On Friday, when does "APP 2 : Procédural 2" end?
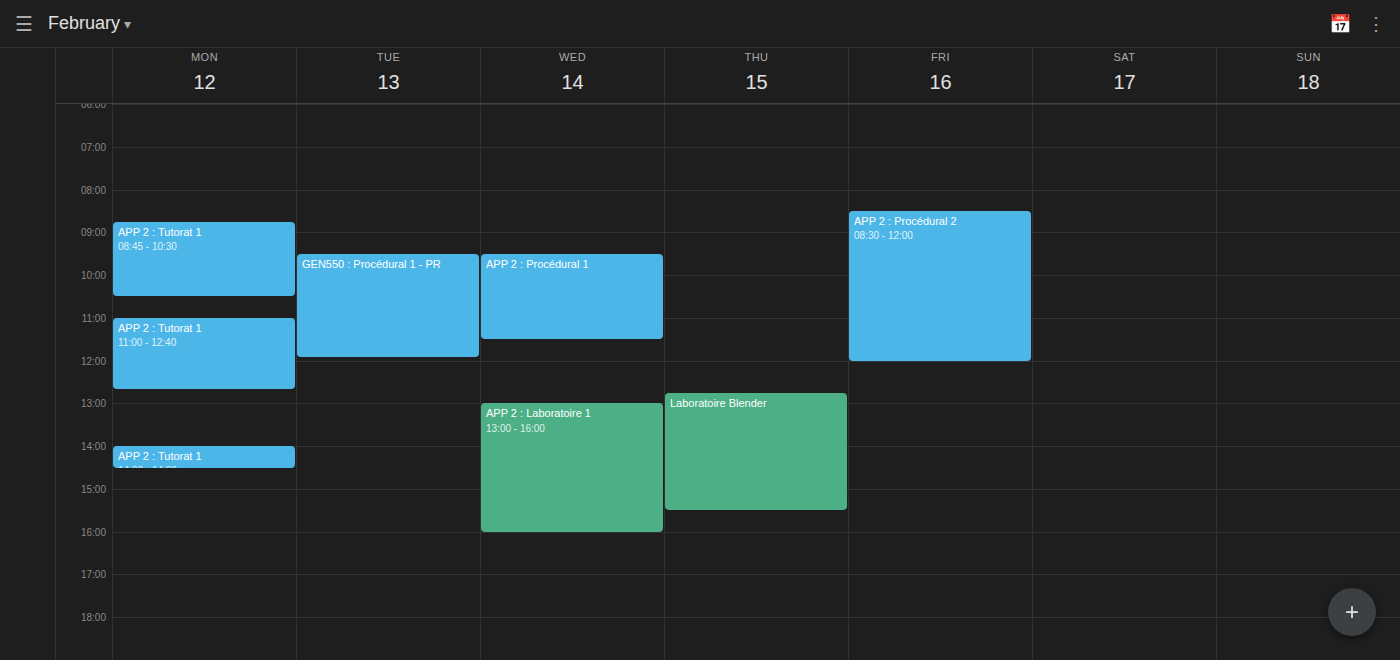
12:00 PM